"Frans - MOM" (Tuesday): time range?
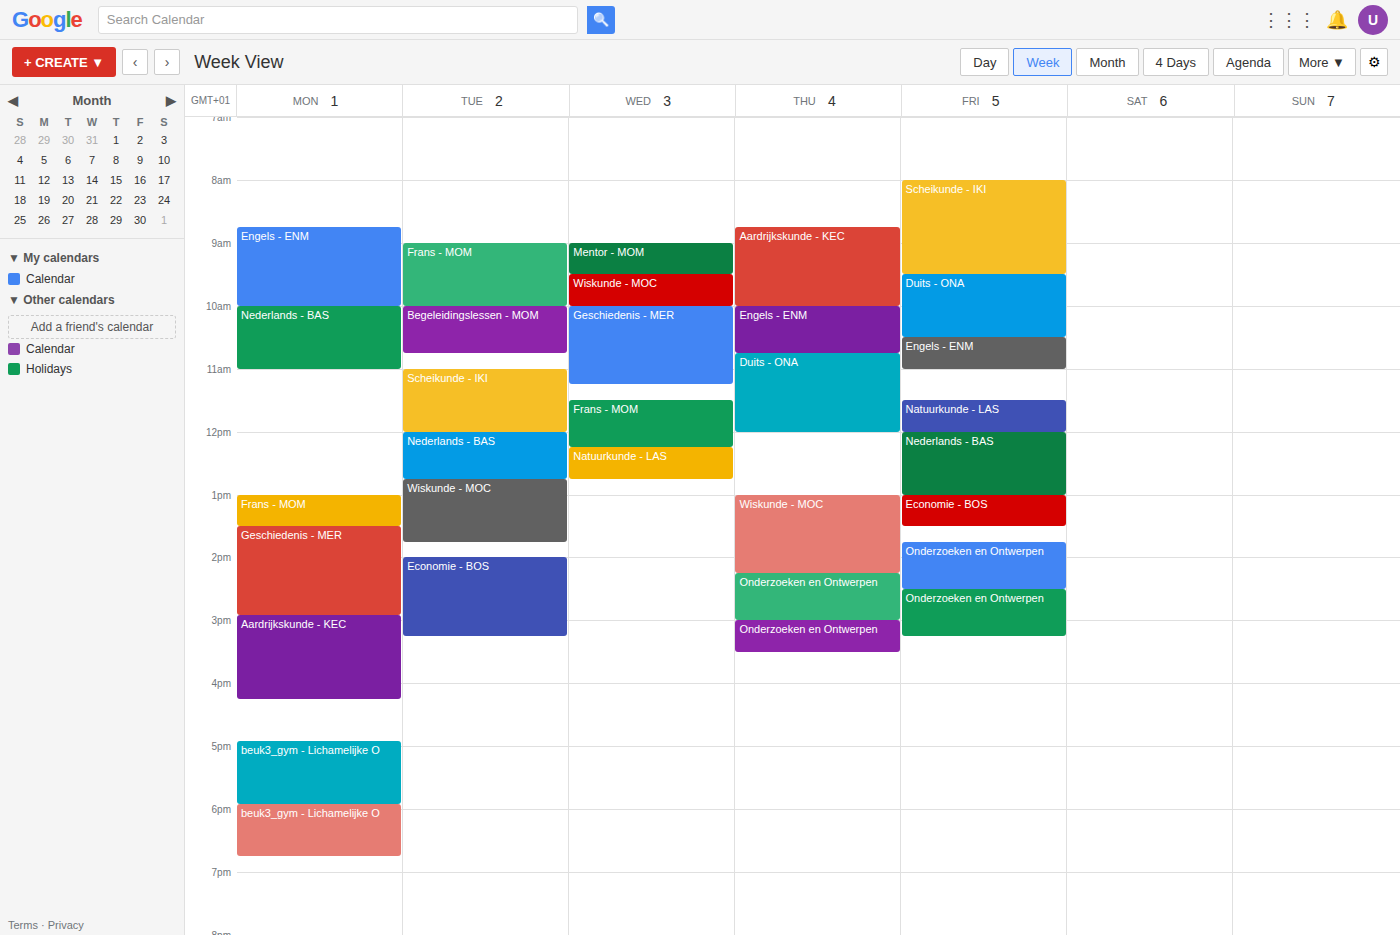
9:00 AM to 10:00 AM